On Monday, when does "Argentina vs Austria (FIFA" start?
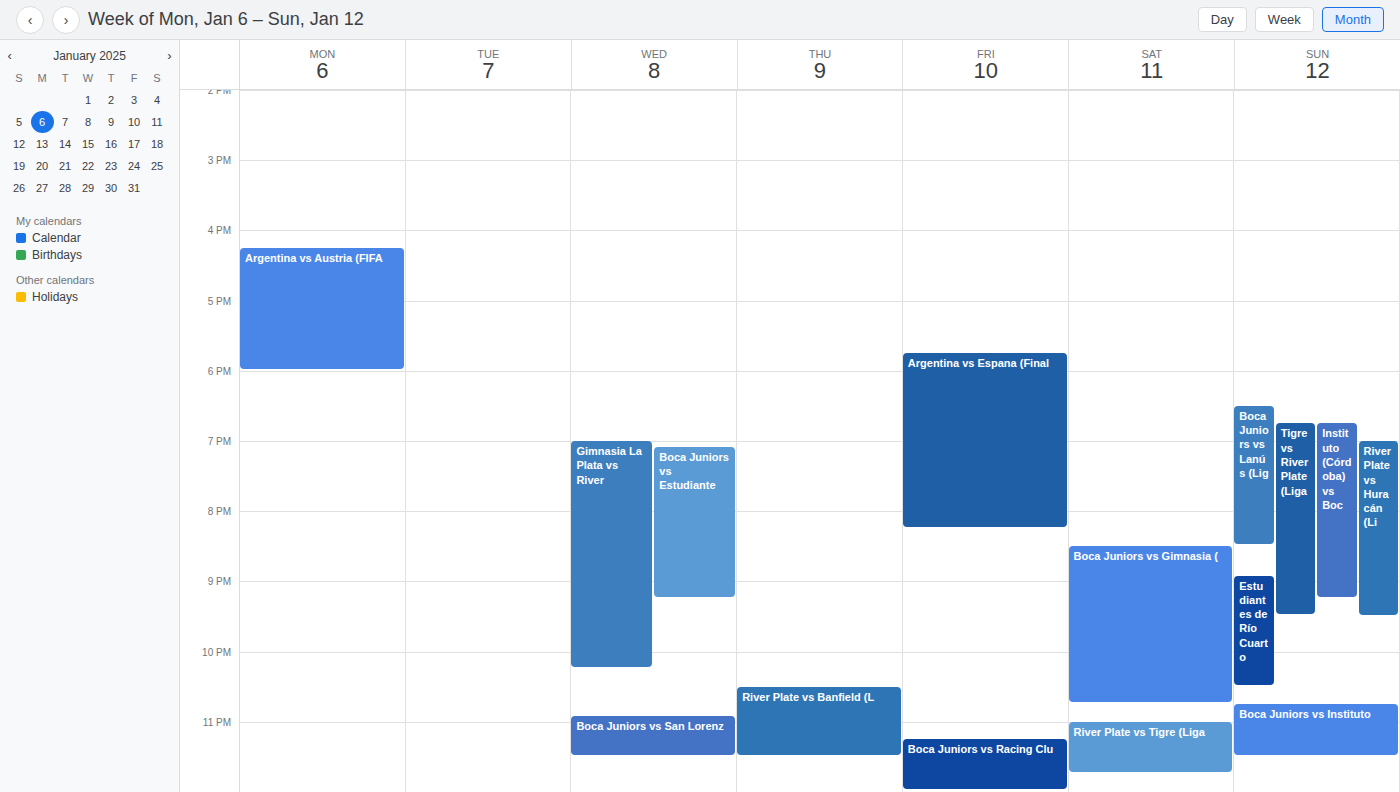
4:15 PM